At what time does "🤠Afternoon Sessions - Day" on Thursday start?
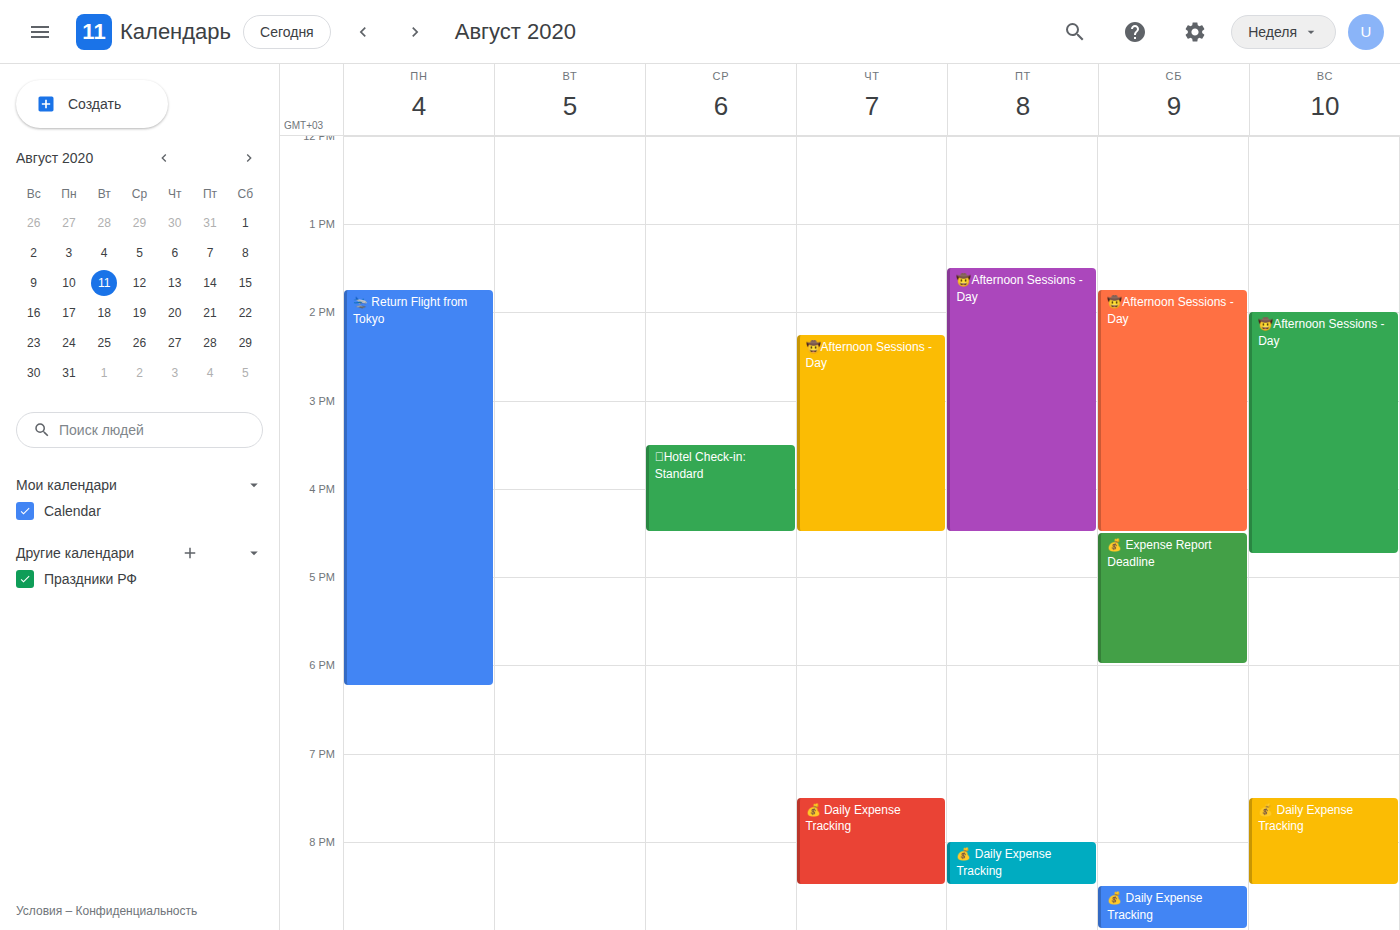
2:15 PM